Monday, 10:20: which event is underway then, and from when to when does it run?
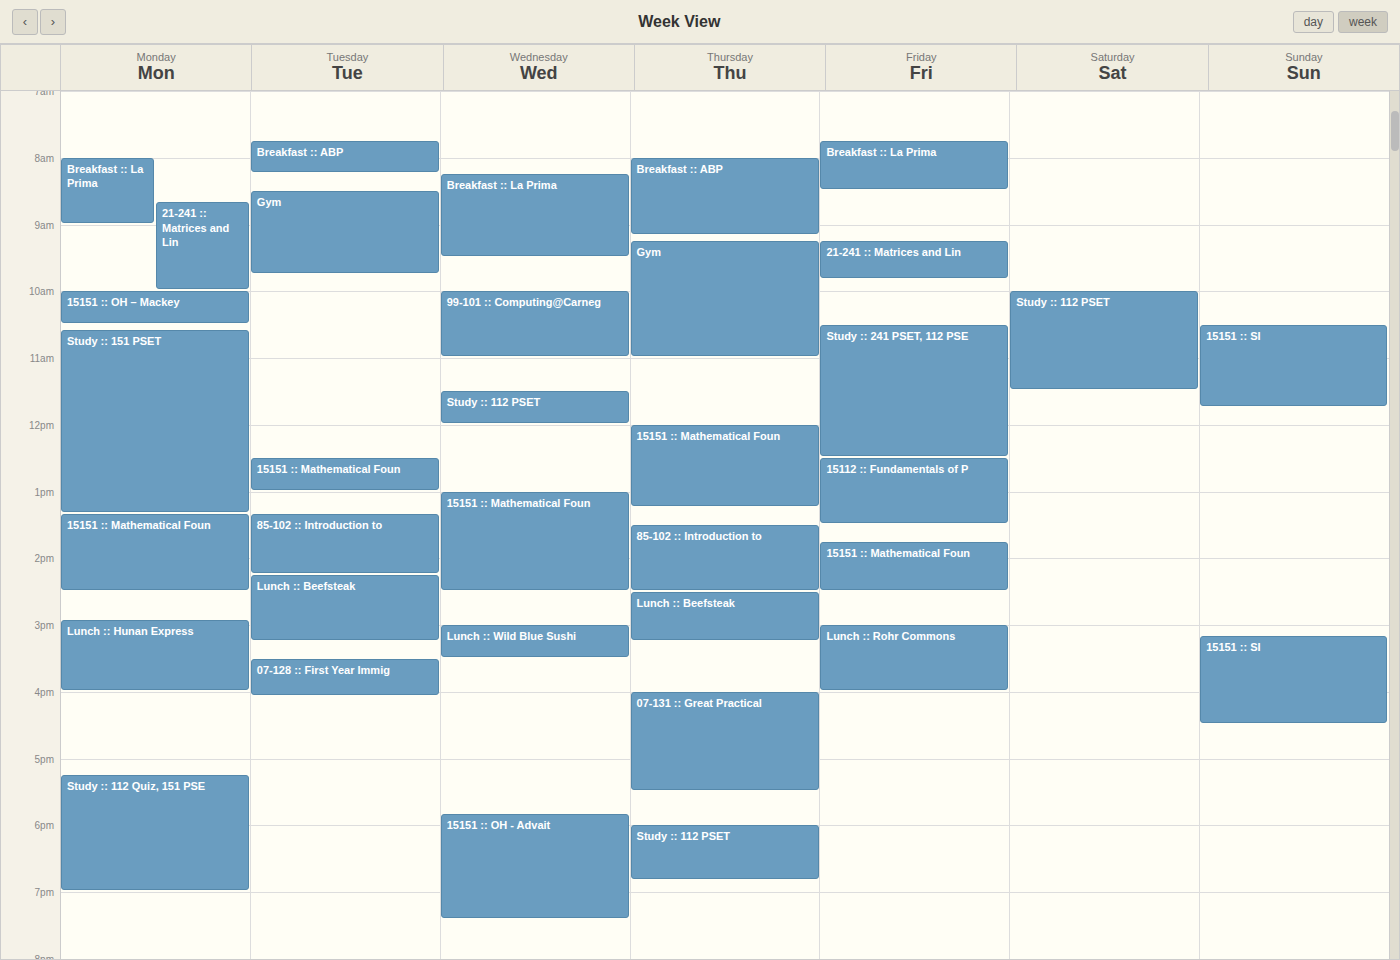
"15151 :: OH – Mackey", 10:00 to 10:30